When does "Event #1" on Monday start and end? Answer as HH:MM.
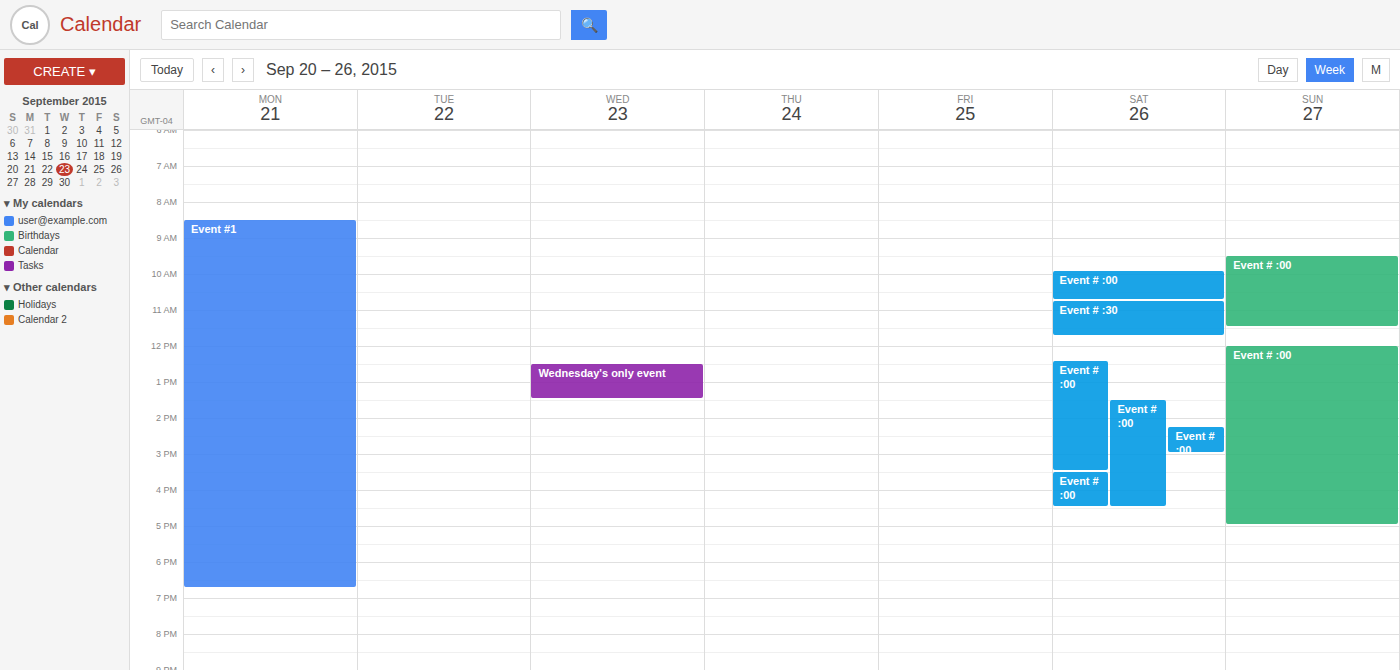
08:30 to 18:45